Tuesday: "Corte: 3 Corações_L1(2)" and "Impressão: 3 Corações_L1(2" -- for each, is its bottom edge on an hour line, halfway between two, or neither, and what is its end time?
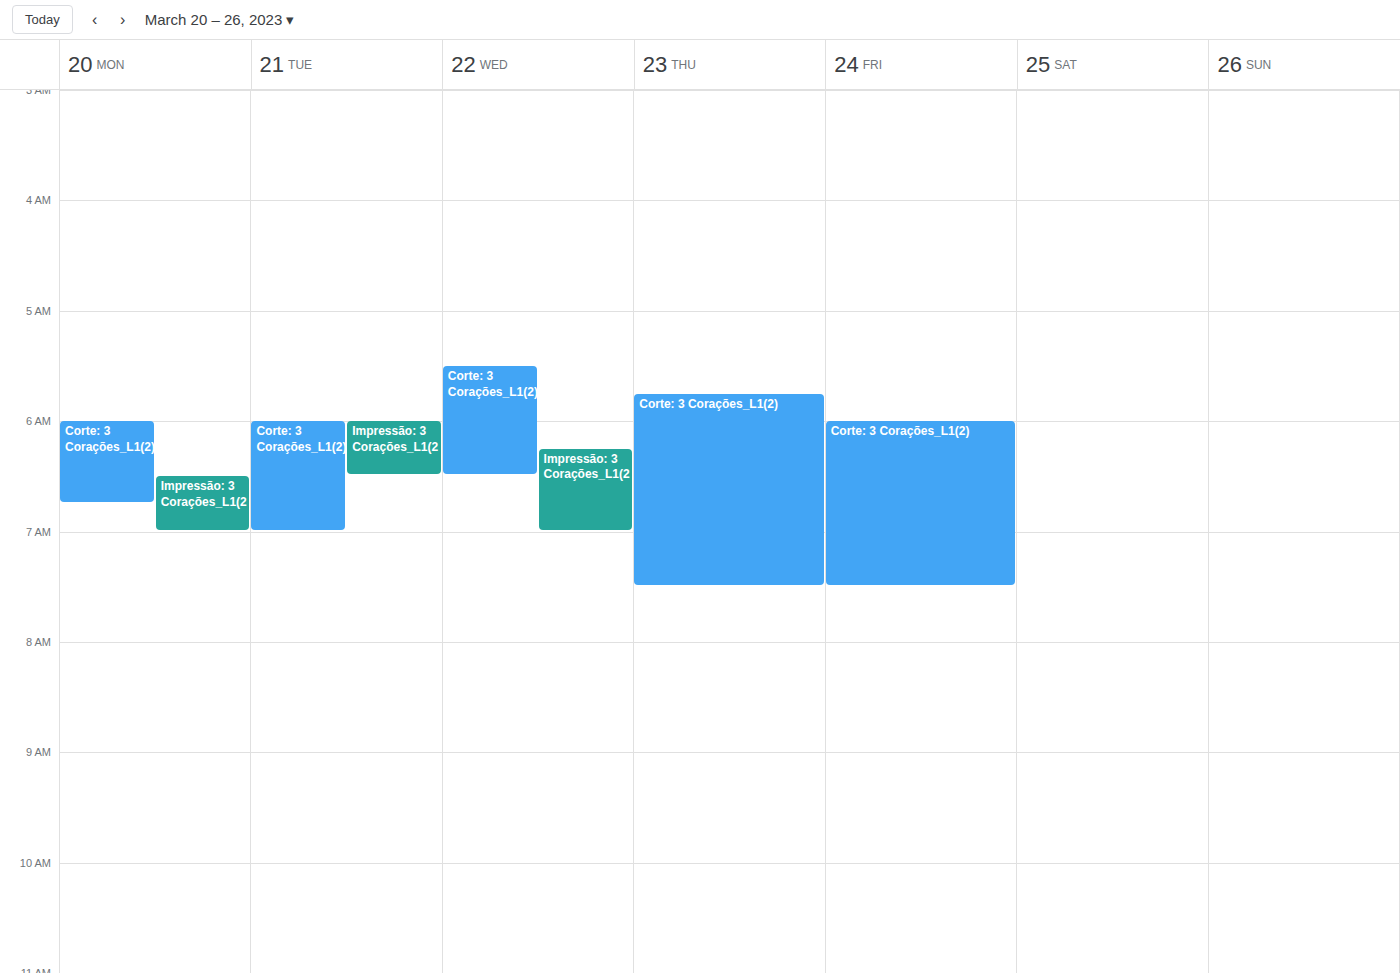
"Corte: 3 Corações_L1(2)": 7:00 AM, exactly on the 7 AM line. "Impressão: 3 Corações_L1(2": 6:30 AM, halfway between the 6 AM and 7 AM lines.